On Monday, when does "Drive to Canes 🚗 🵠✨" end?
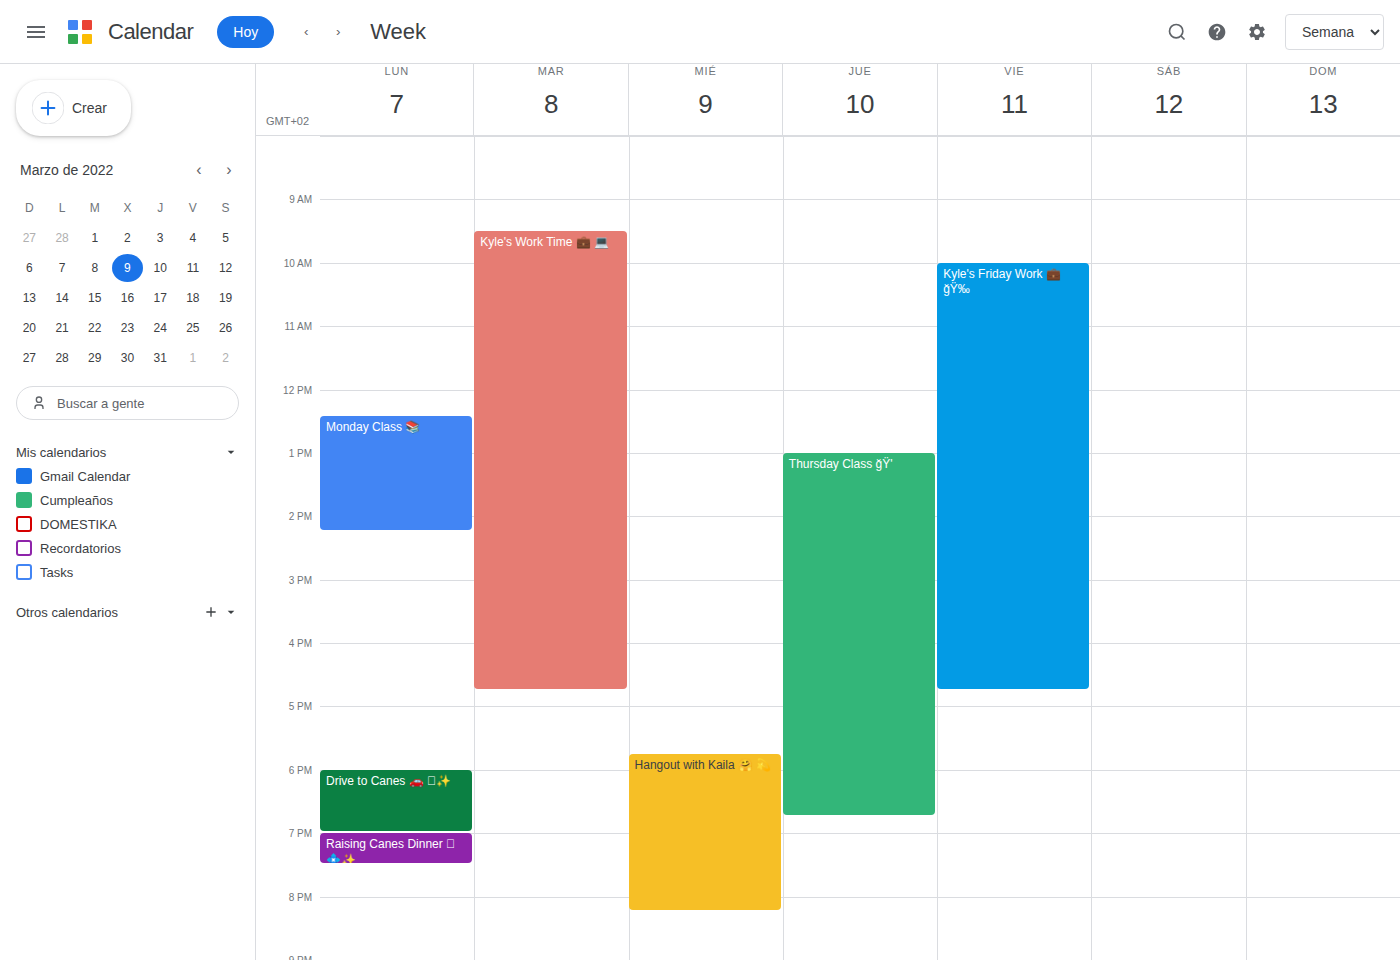
7:00 PM